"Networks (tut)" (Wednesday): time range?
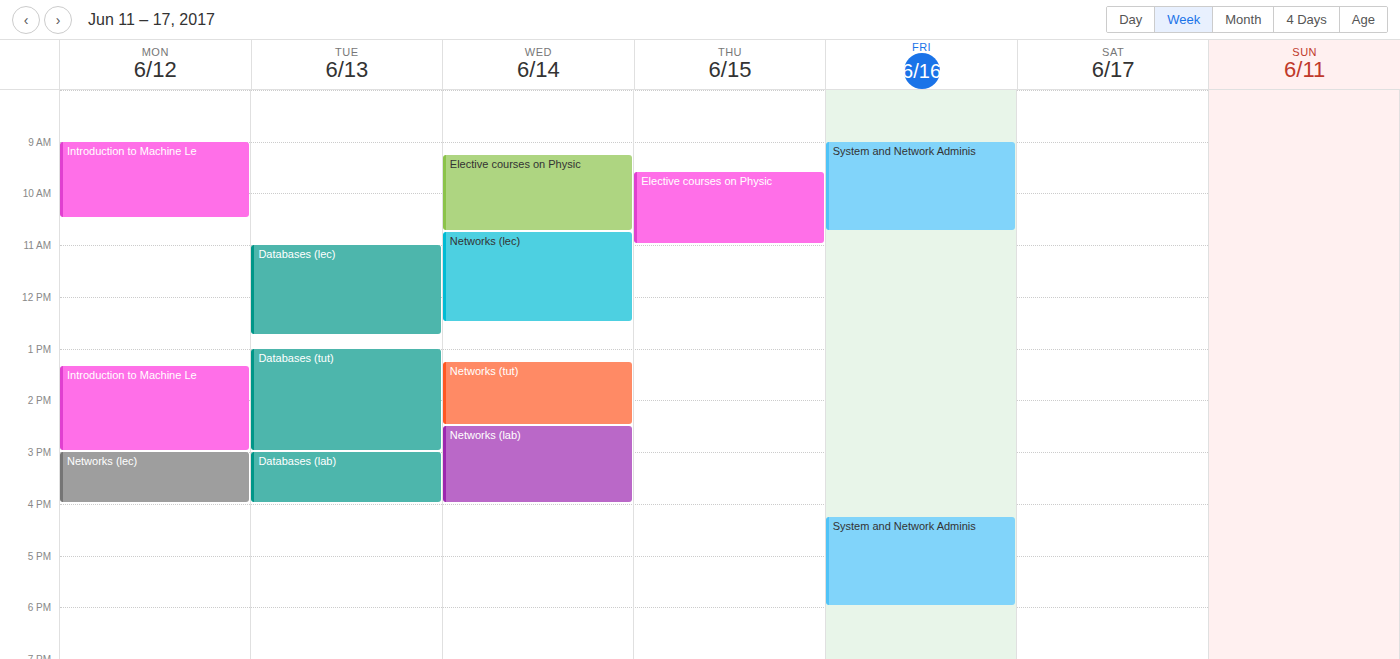
1:15 PM to 2:30 PM